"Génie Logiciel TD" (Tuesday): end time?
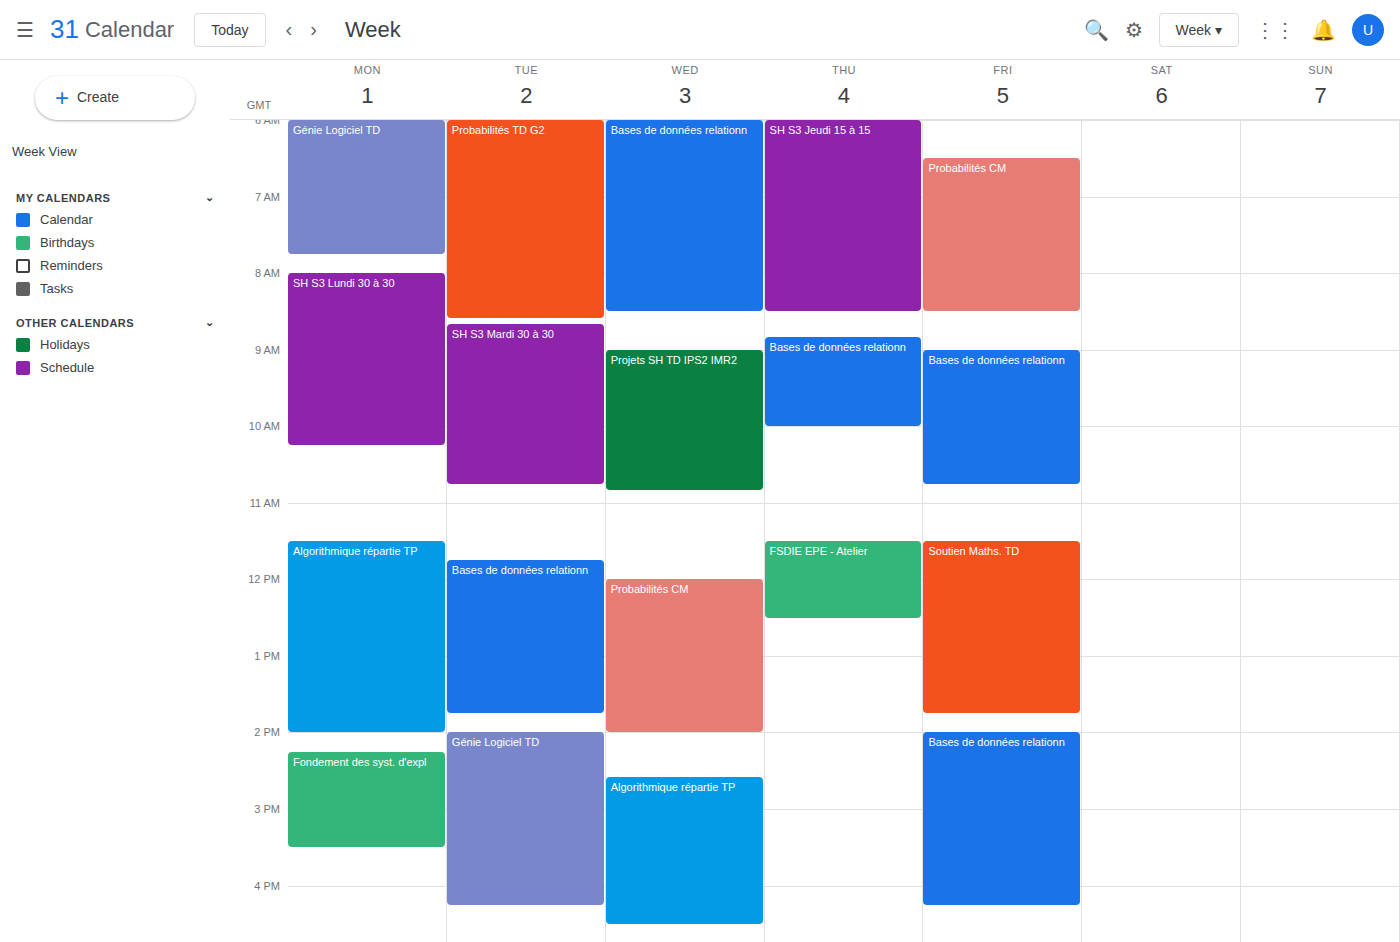
4:15 PM